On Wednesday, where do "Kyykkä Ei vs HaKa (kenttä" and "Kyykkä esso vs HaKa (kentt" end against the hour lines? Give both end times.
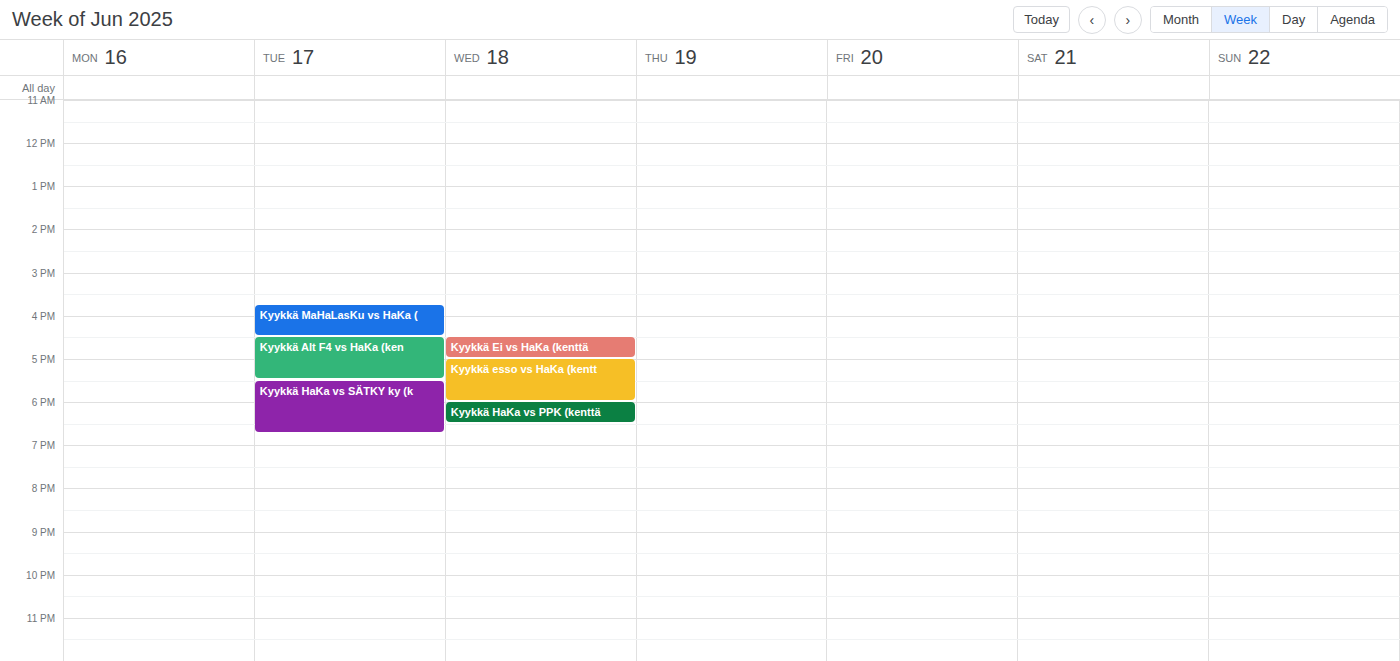
"Kyykkä Ei vs HaKa (kenttä": 5:00 PM, exactly on the 5 PM line. "Kyykkä esso vs HaKa (kentt": 6:00 PM, exactly on the 6 PM line.